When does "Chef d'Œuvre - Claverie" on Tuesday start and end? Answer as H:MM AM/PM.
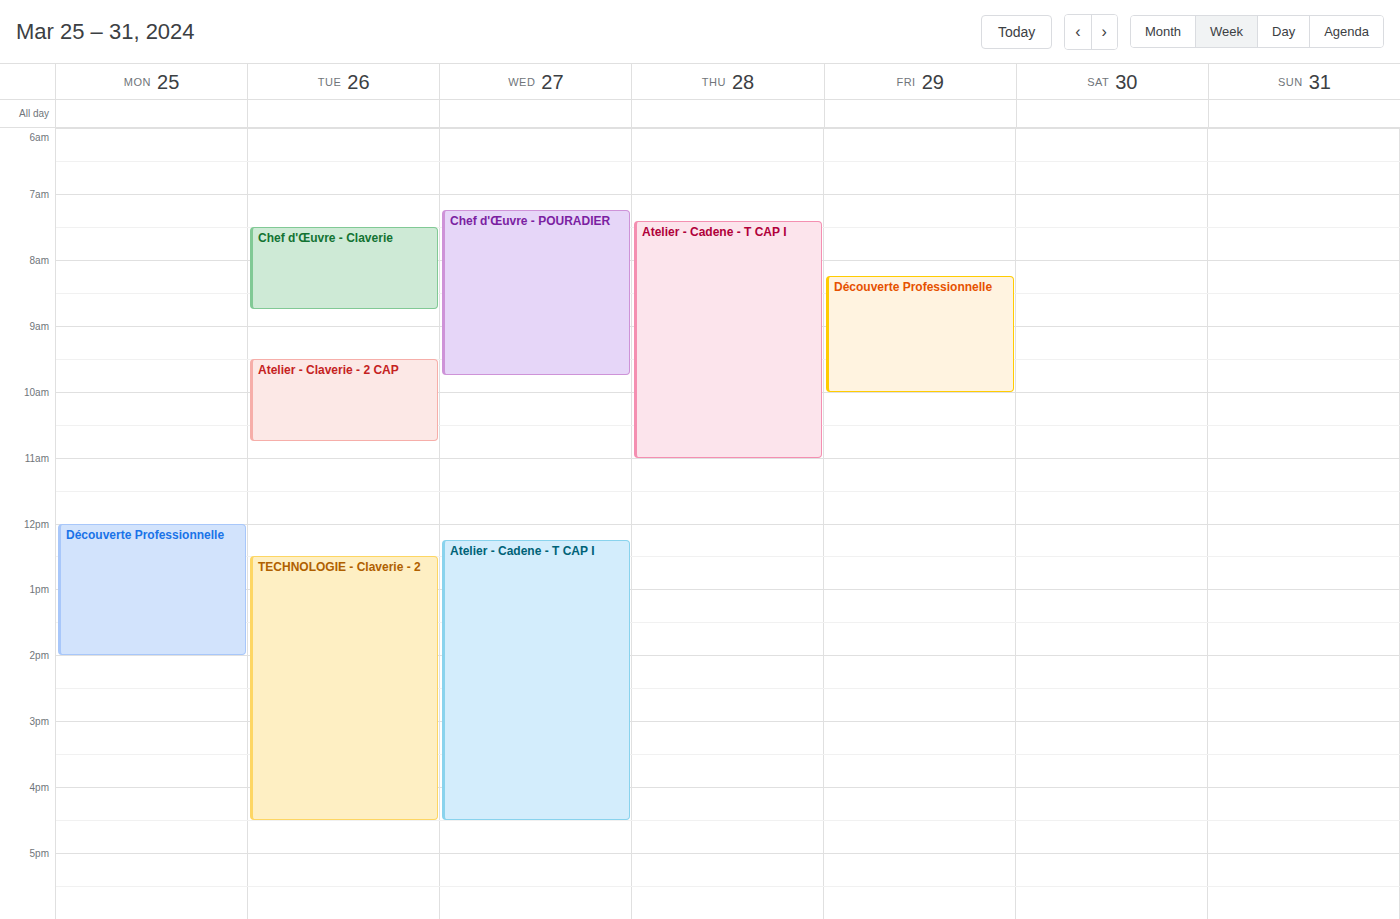
7:30 AM to 8:45 AM